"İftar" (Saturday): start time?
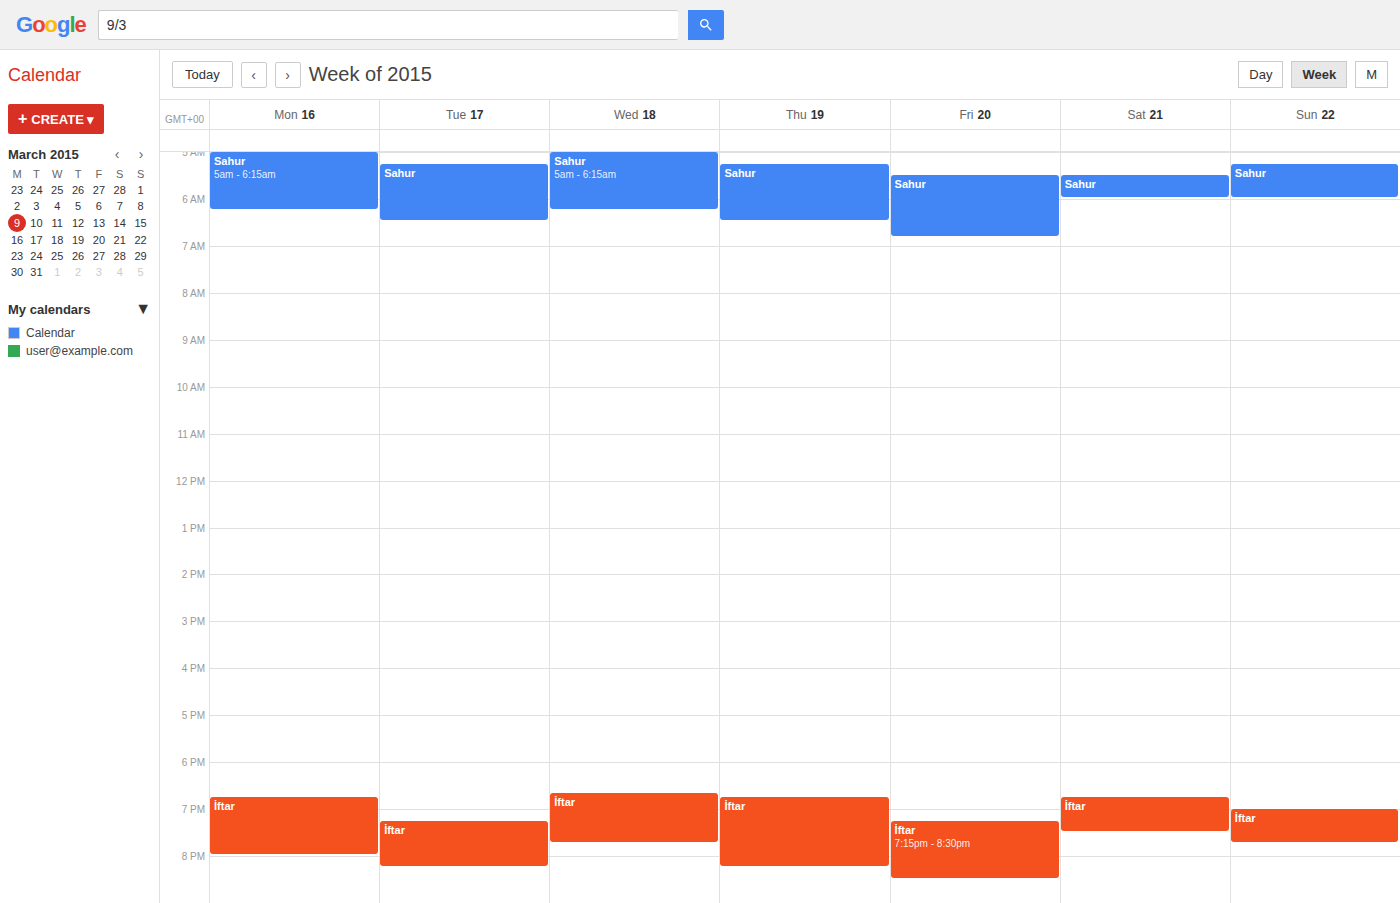
6:45 PM